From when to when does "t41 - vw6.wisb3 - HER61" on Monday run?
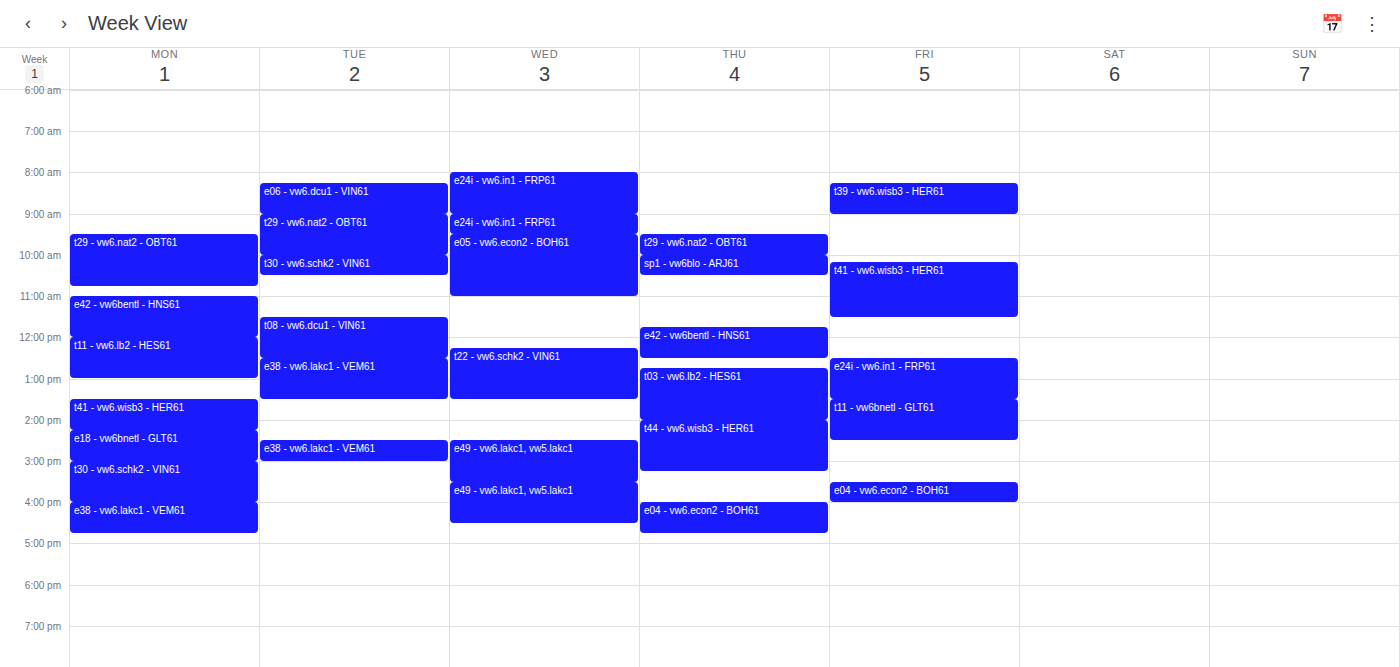
1:30 PM to 2:15 PM